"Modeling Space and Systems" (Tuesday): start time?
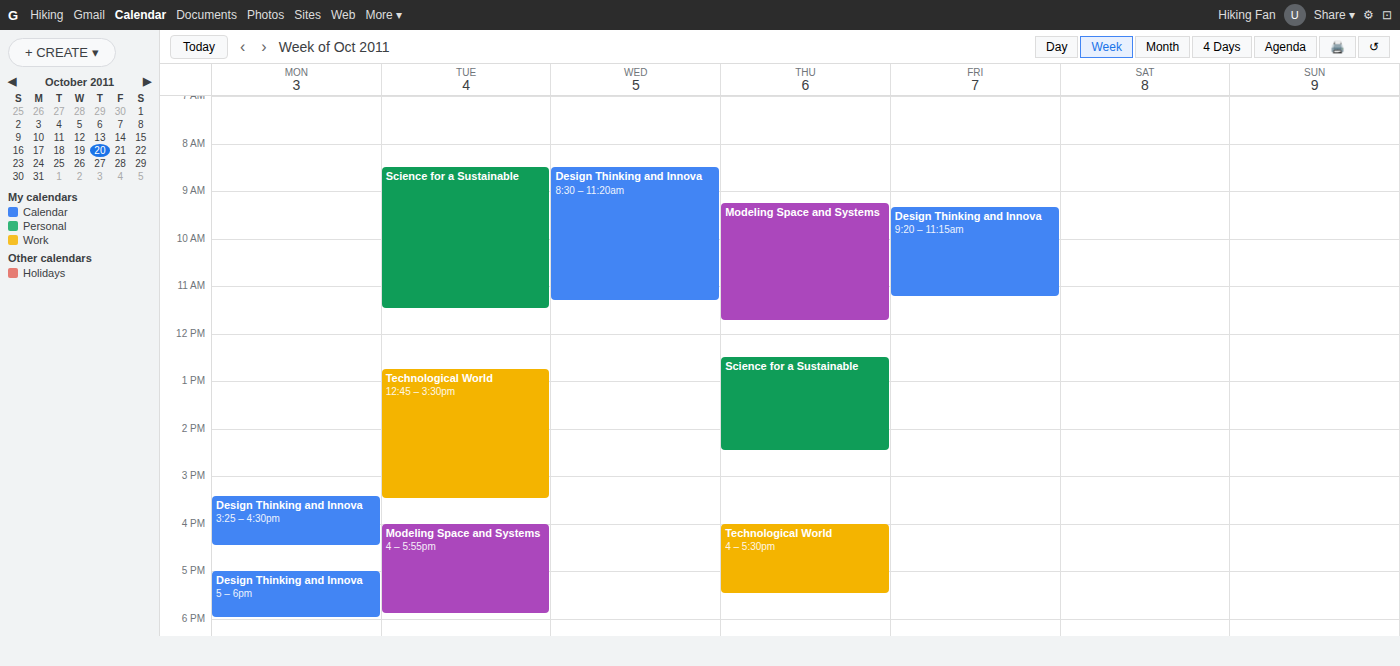
4:00 PM